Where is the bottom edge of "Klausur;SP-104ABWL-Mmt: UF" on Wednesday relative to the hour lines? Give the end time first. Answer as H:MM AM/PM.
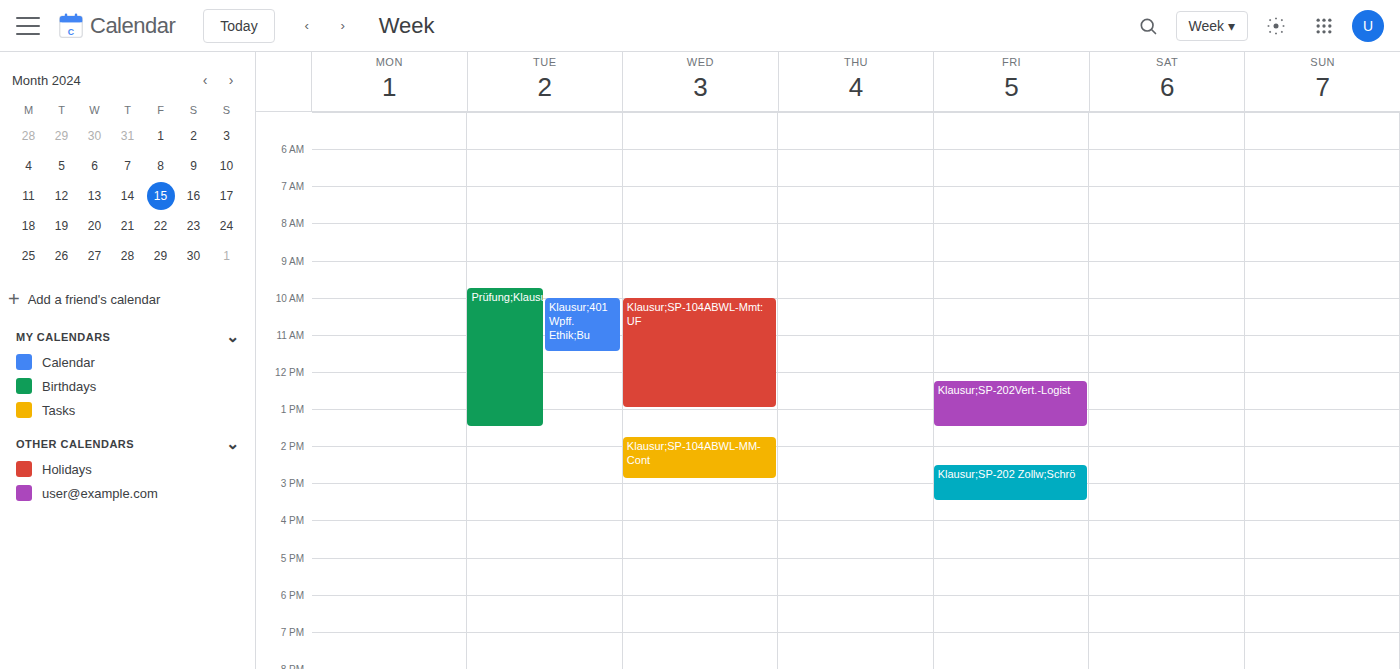
1:00 PM -- exactly on the 1 PM line.